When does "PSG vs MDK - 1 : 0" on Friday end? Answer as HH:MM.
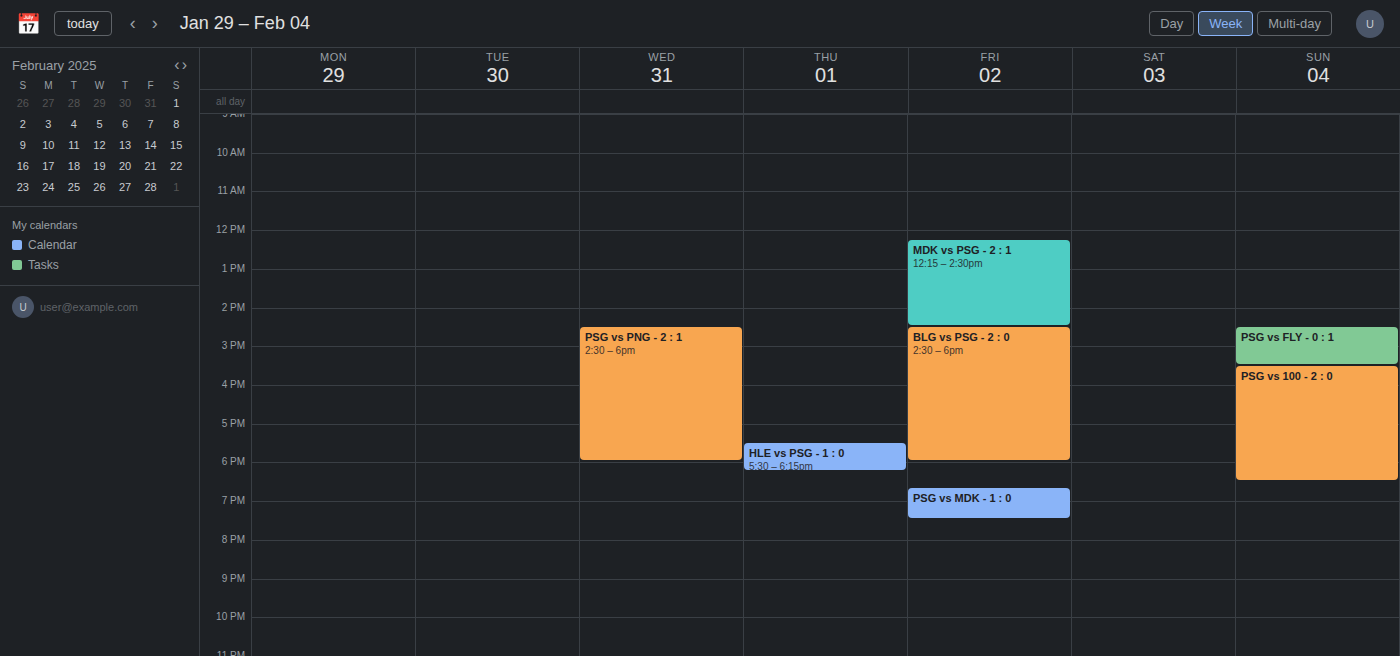
19:30